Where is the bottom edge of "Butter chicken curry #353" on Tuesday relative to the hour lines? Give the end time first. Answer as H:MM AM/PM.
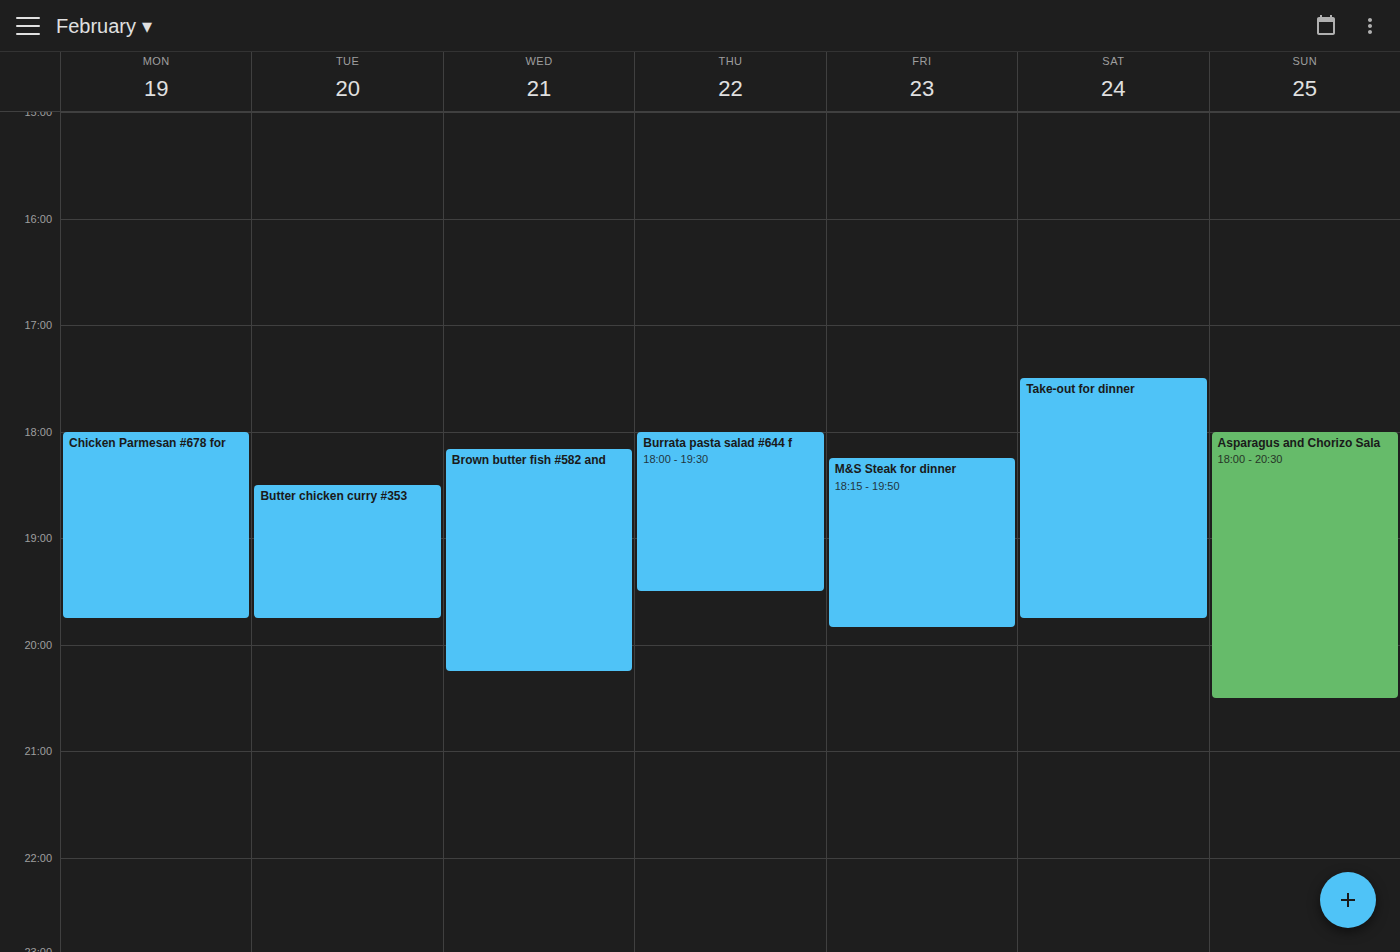
7:45 PM -- neither: three quarters of the way from the 7 PM line to the 8 PM line.